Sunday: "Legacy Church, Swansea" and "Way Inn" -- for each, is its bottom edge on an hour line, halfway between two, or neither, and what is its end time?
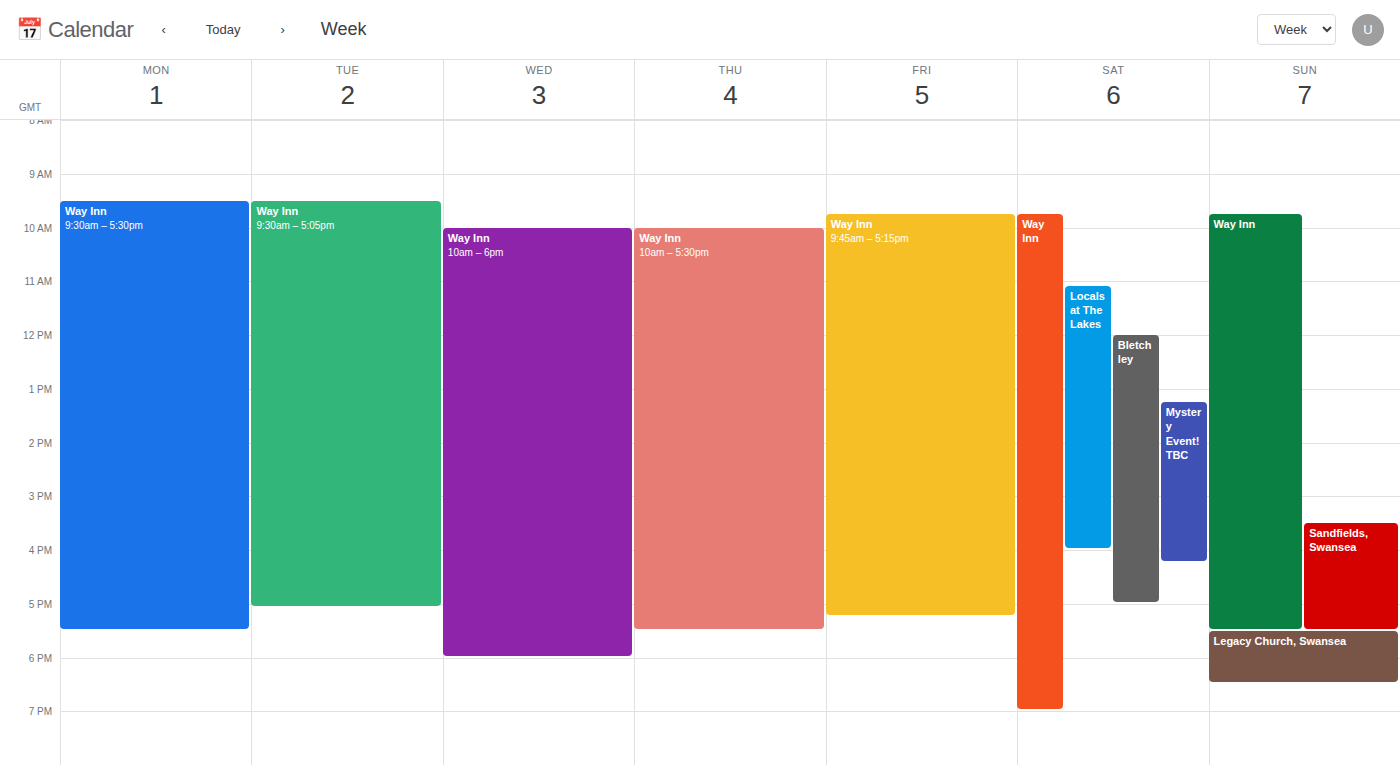
"Legacy Church, Swansea": 18:30, halfway between the 18:00 and 19:00 lines. "Way Inn": 17:30, halfway between the 17:00 and 18:00 lines.